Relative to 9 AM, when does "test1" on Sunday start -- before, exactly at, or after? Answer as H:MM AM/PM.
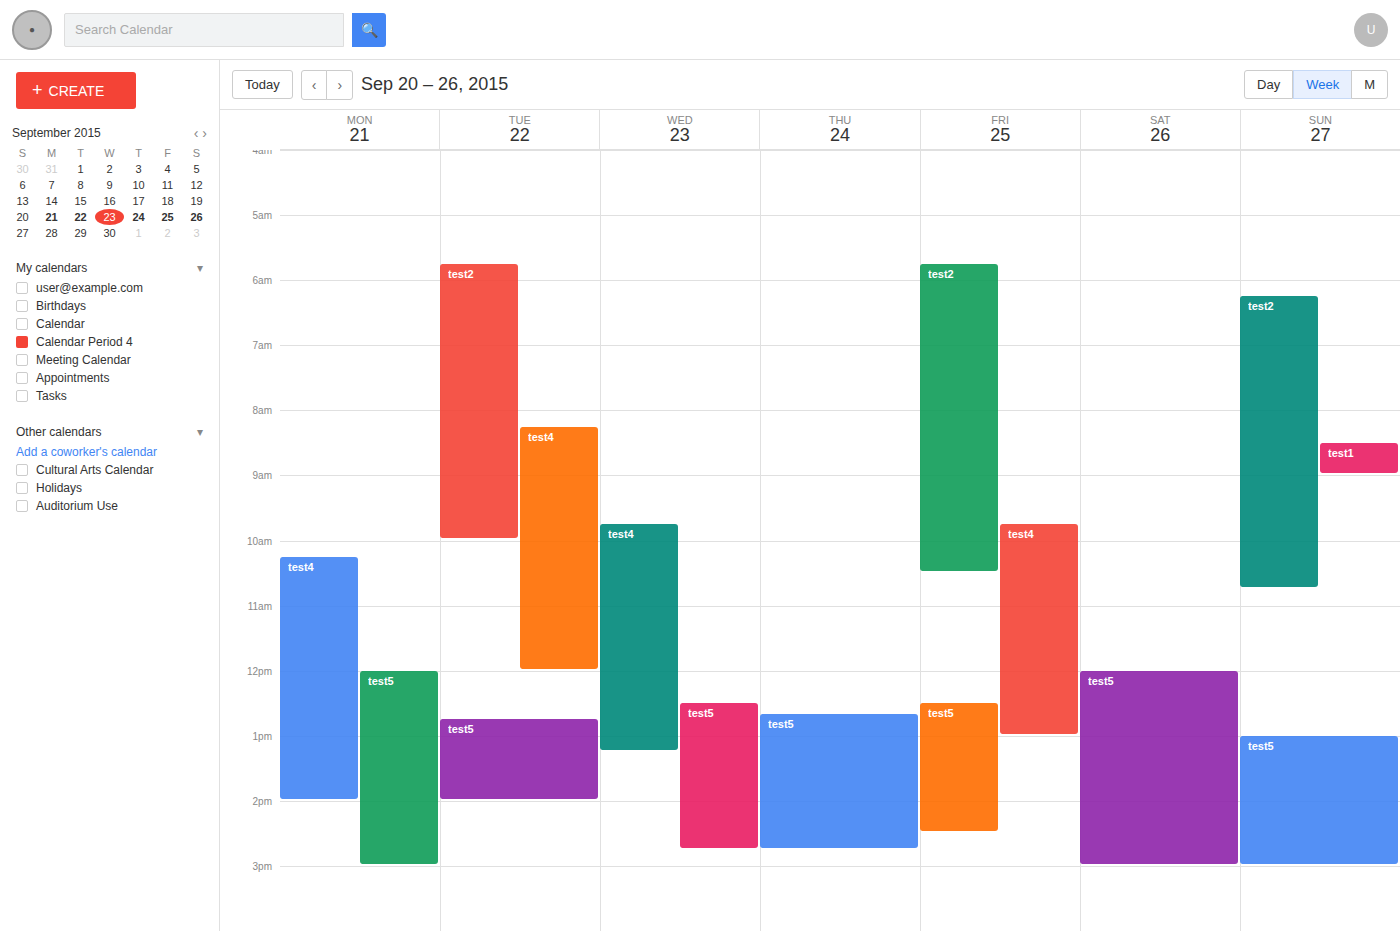
8:30 AM -- before 9 AM, 30 minutes above the 9 AM line.